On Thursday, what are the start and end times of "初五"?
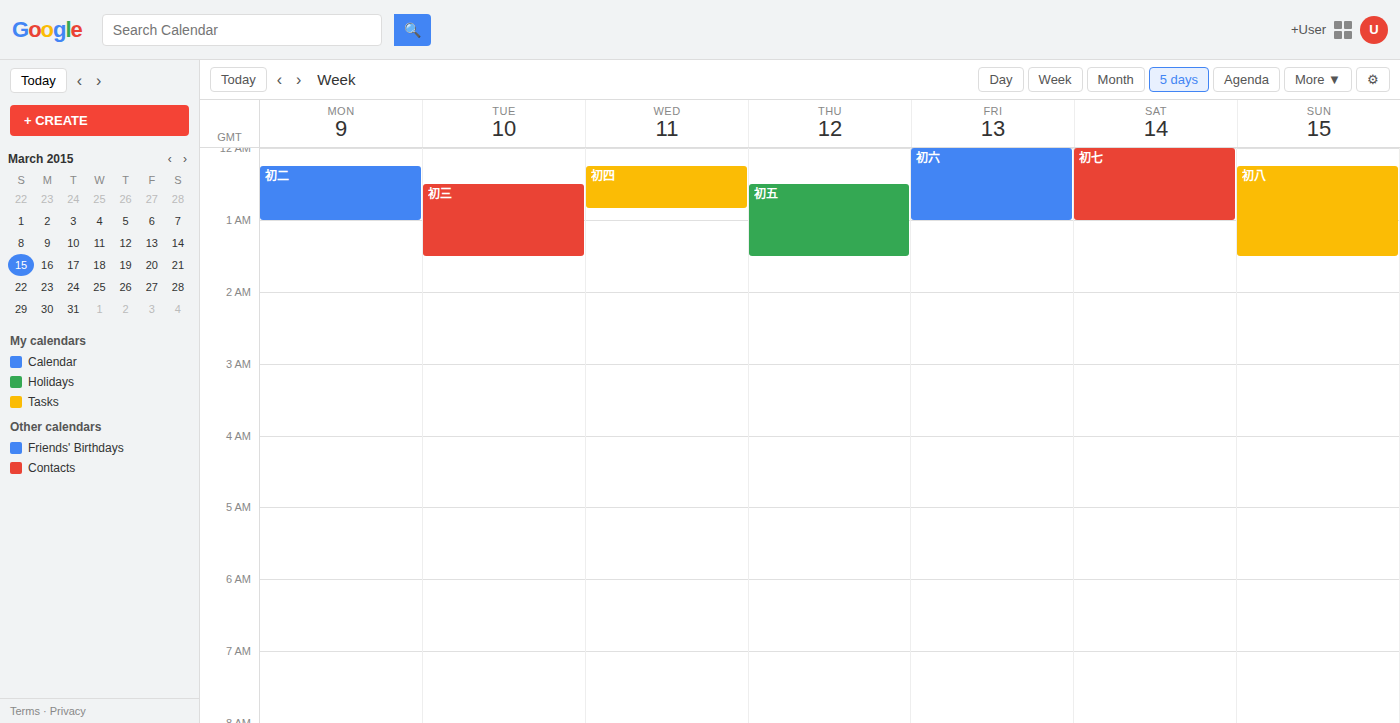
00:30 to 01:30